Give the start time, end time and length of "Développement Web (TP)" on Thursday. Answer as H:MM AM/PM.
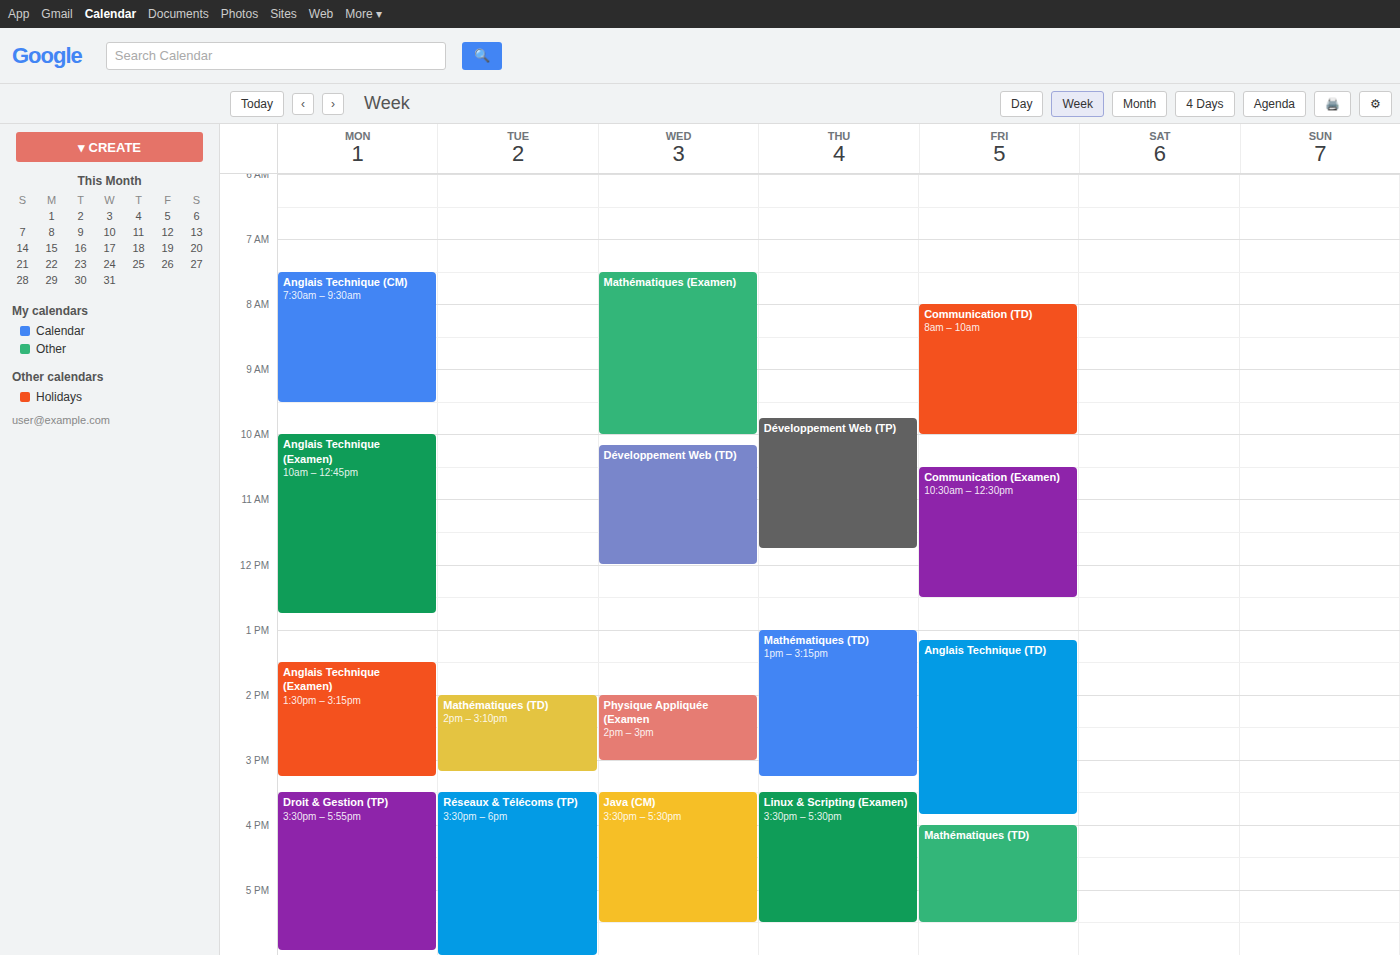
9:45 AM to 11:45 AM, 2 hours